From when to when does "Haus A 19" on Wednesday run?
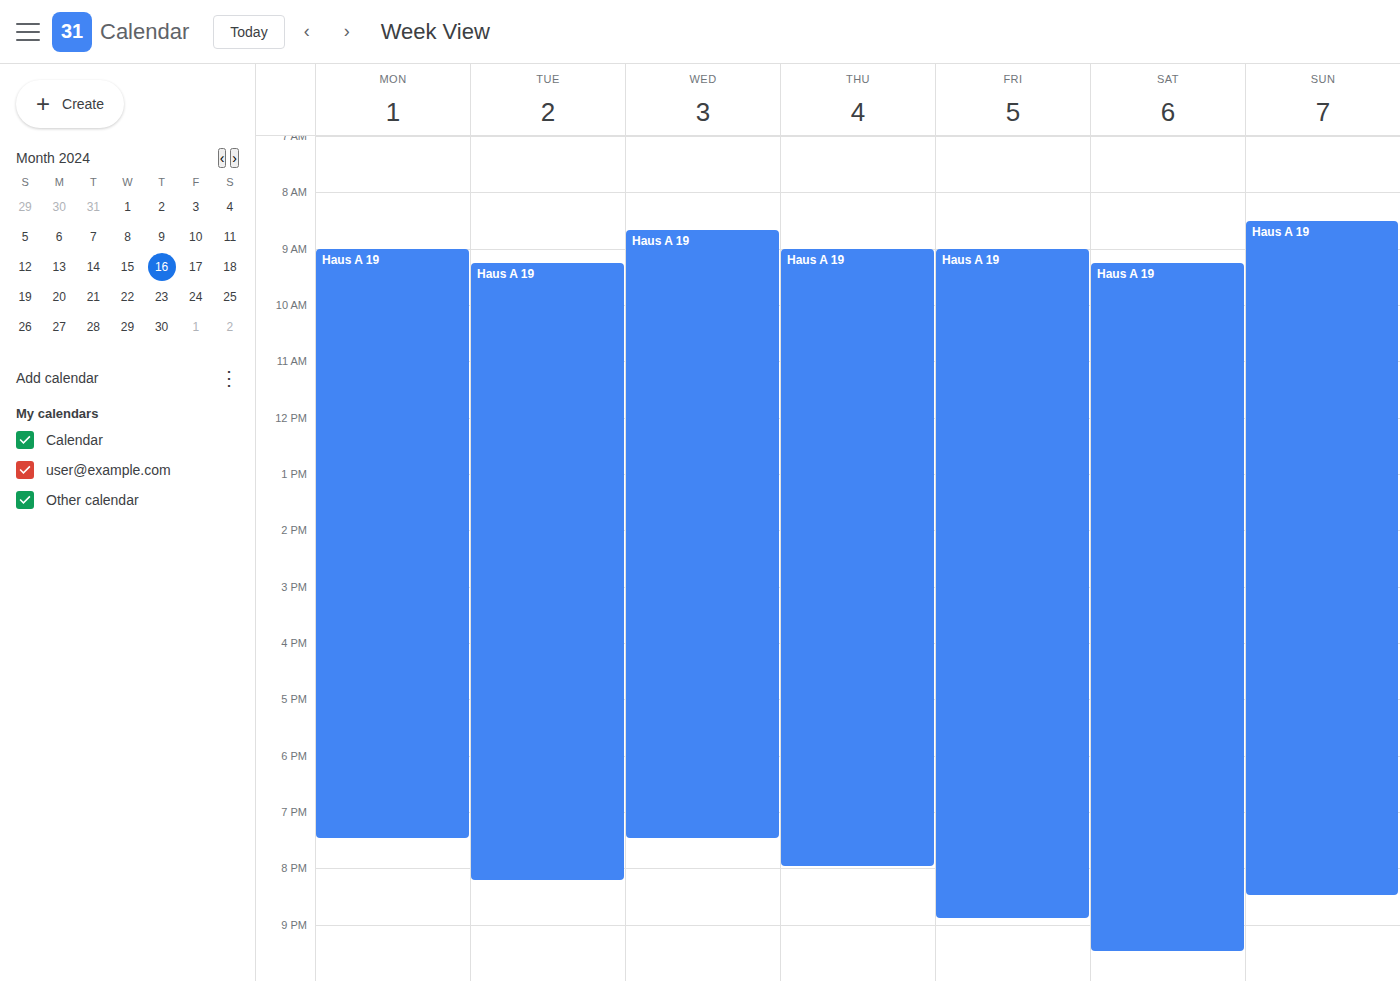
8:40 AM to 7:30 PM